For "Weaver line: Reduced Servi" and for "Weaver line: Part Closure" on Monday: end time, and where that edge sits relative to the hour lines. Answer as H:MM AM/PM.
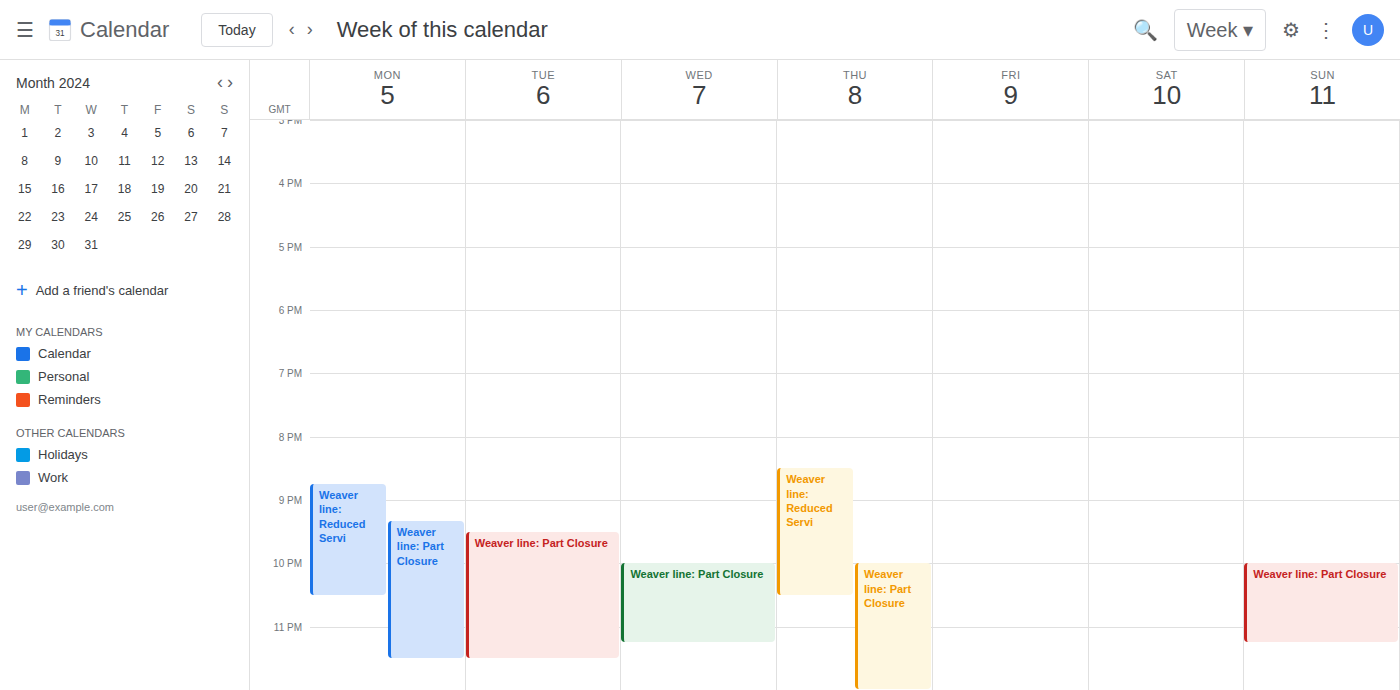
"Weaver line: Reduced Servi": 10:30 PM, halfway between the 10 PM and 11 PM lines. "Weaver line: Part Closure": 11:30 PM, halfway between the 11 PM and 12 AM lines.